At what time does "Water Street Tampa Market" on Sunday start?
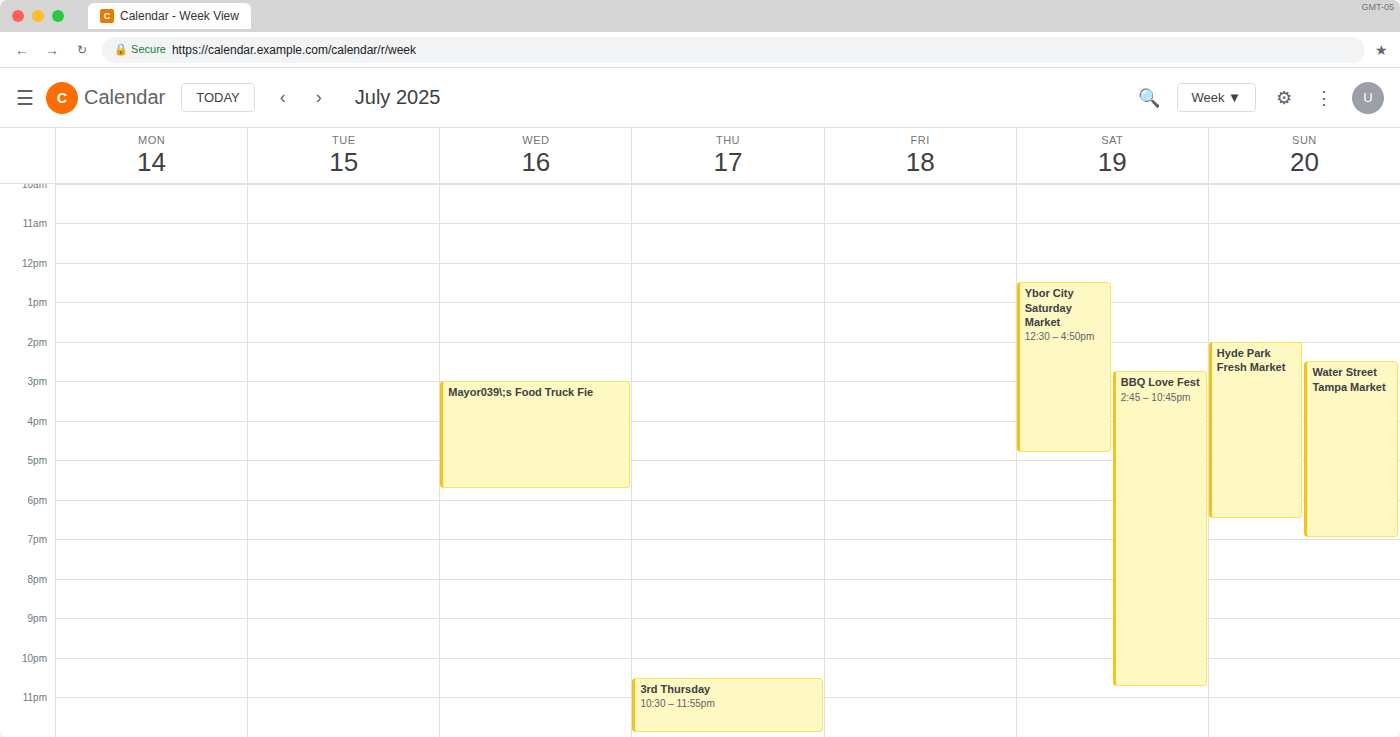
2:30 PM